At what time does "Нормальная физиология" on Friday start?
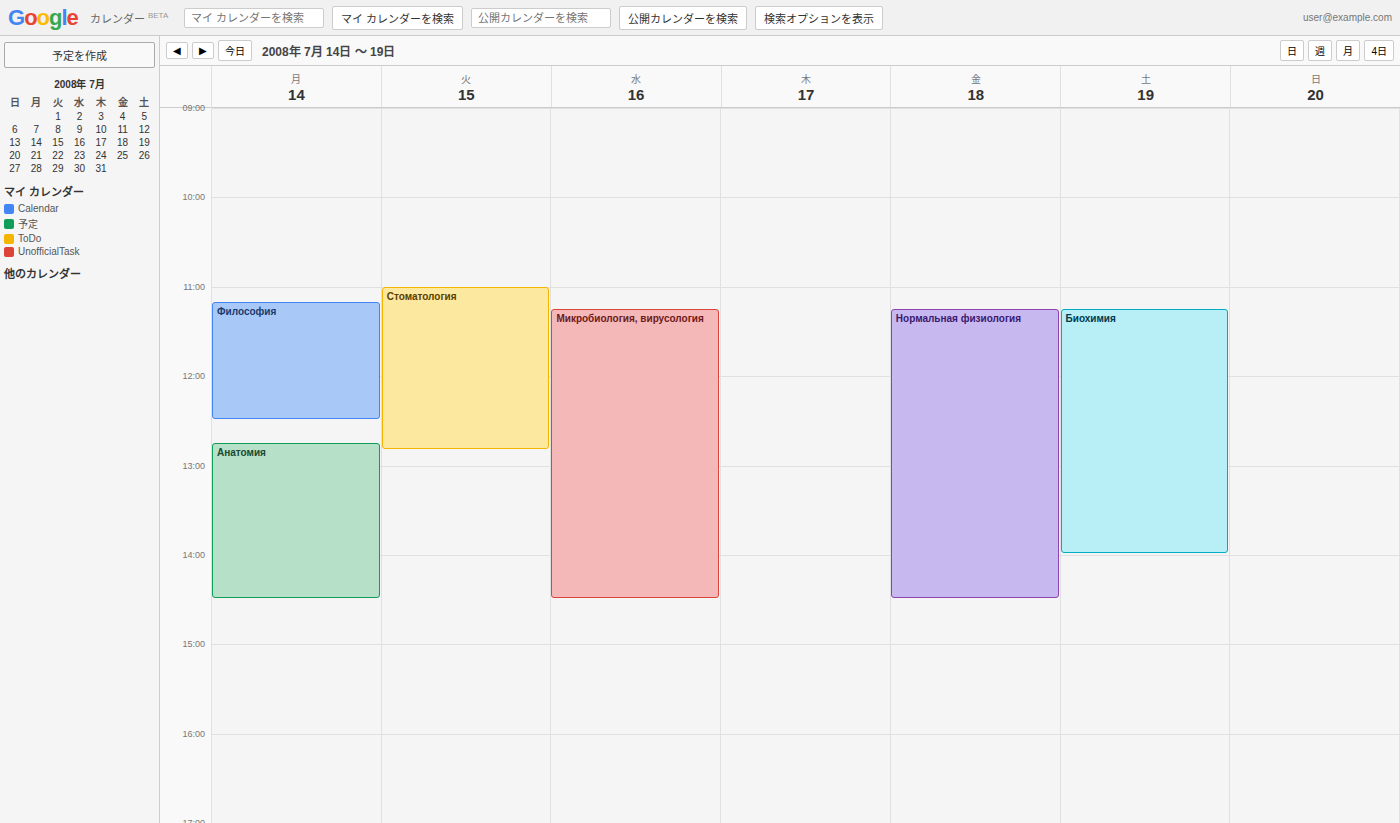
11:15 AM